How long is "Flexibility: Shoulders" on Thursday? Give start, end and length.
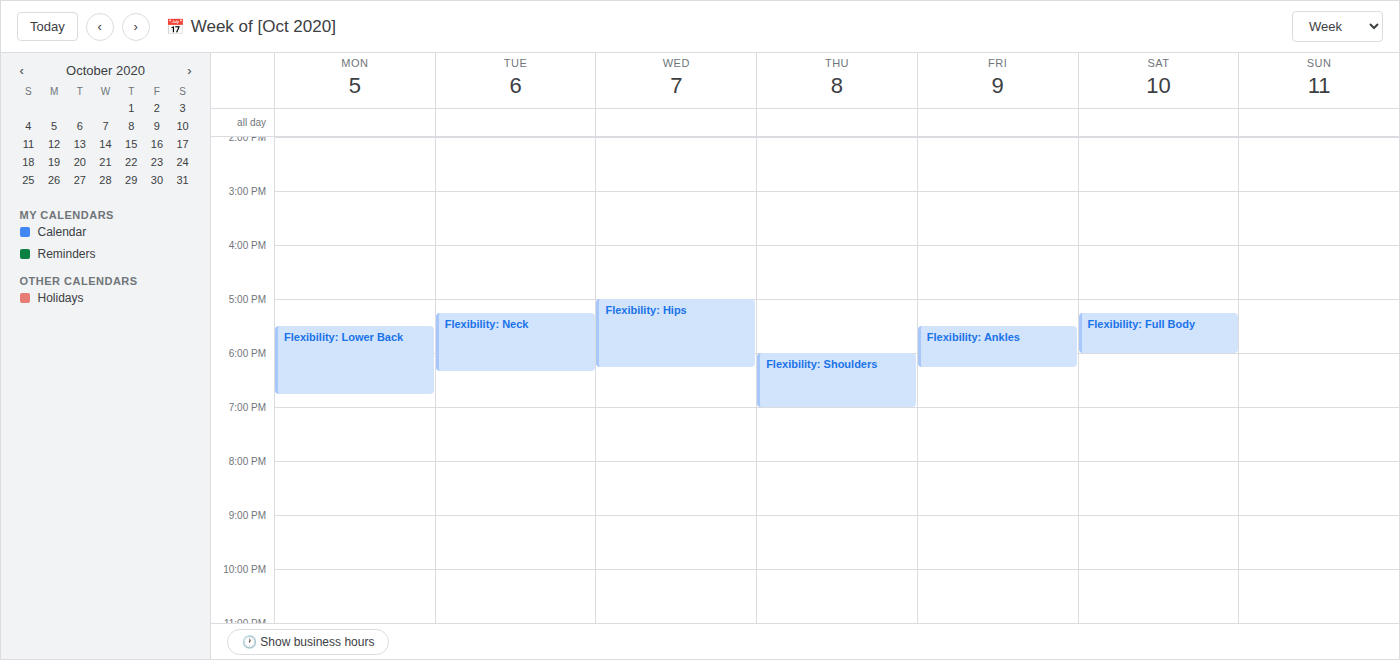
6:00 PM to 7:00 PM, 1 hour